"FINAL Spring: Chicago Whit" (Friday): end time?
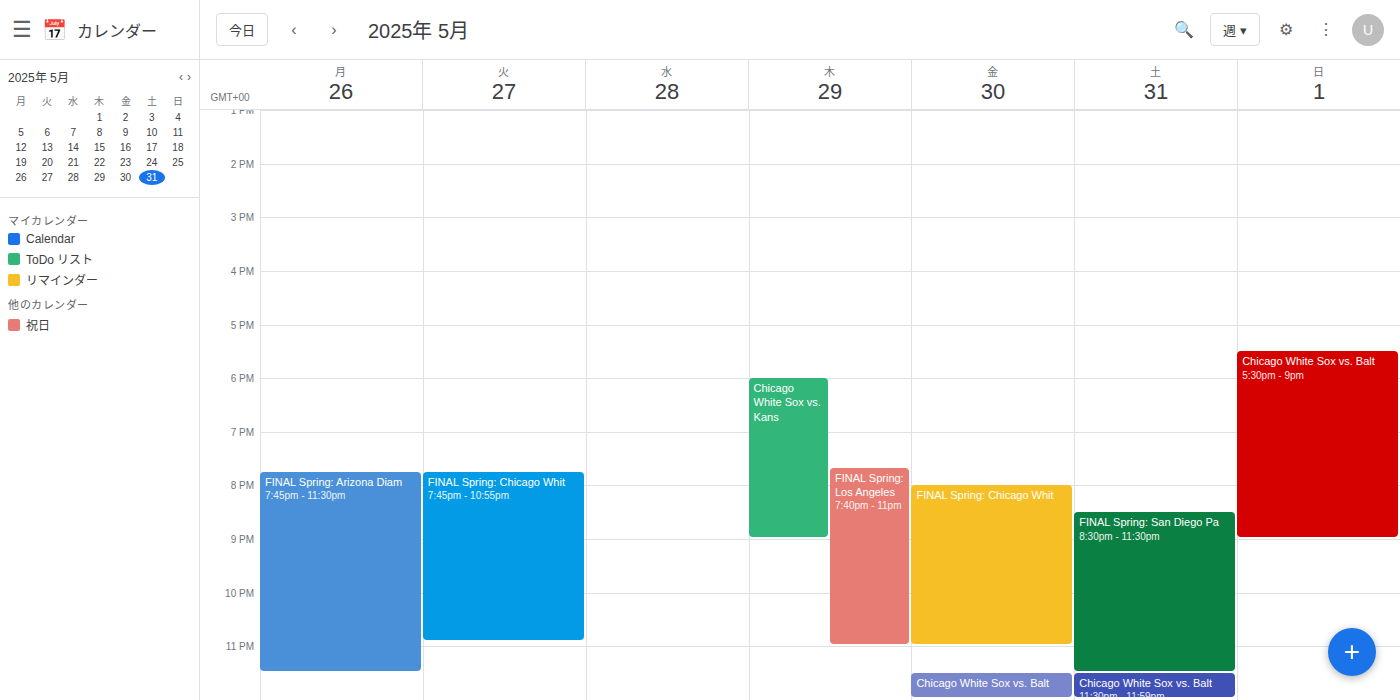
11:00 PM